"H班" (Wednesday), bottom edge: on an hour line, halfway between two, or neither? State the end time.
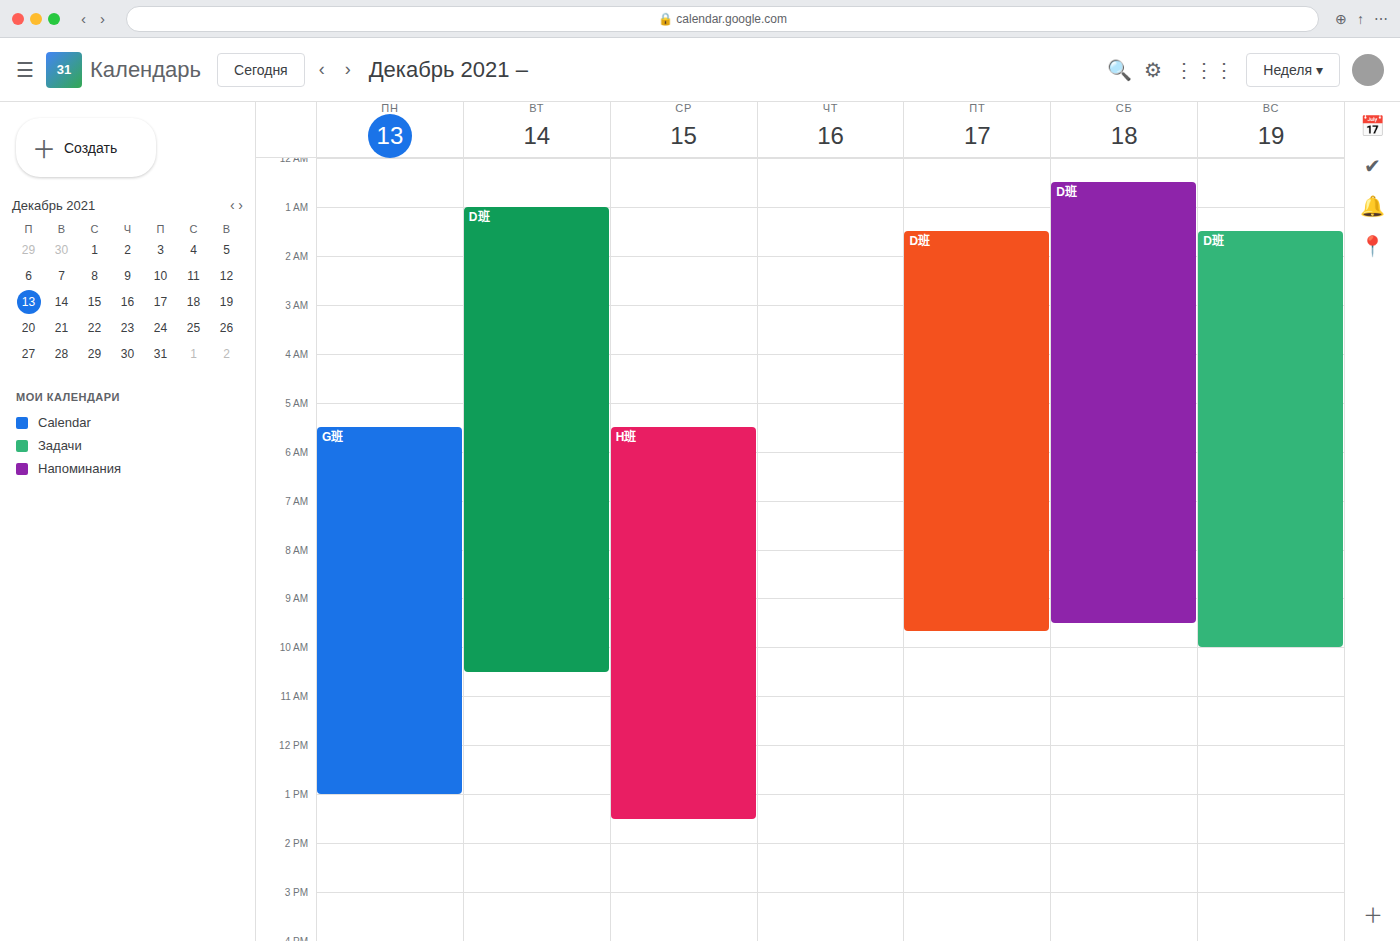
1:30 PM -- halfway between the 1 PM and 2 PM lines.